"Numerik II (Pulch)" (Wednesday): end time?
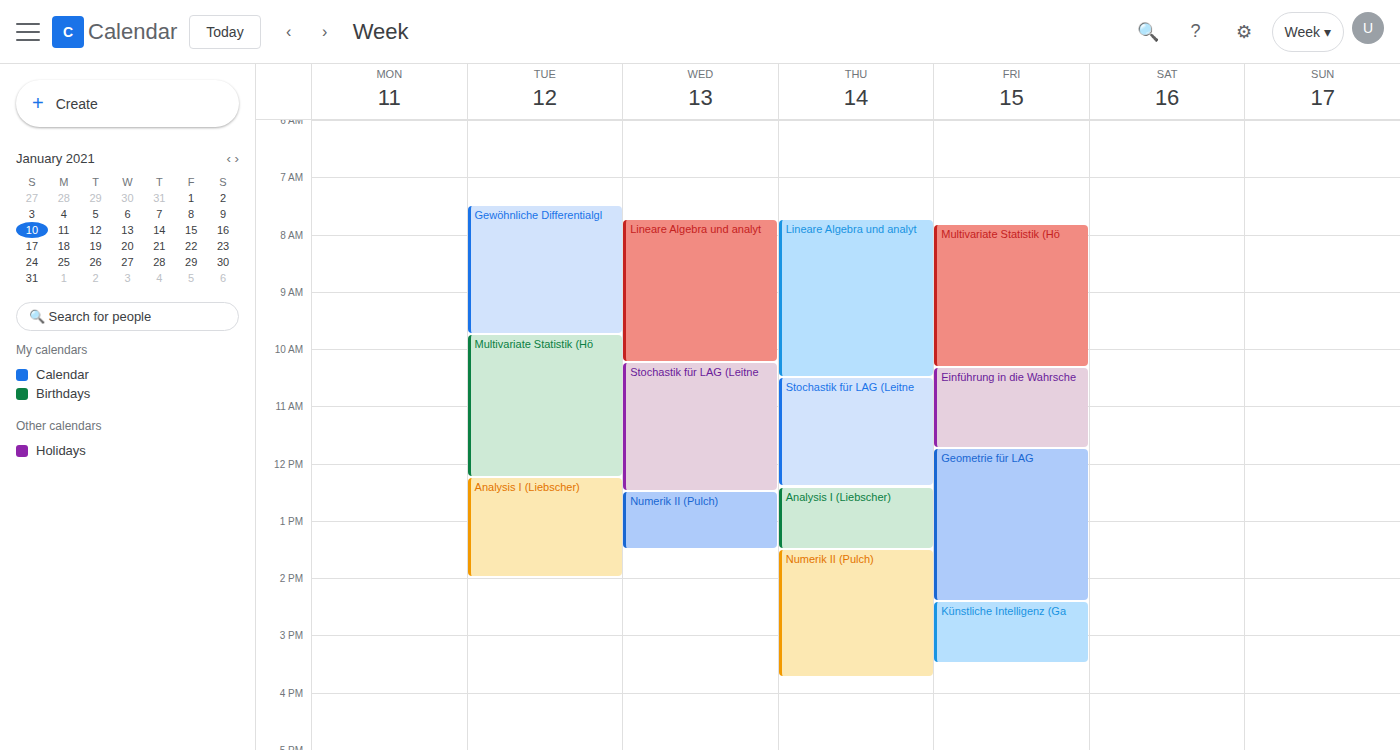
1:30 PM